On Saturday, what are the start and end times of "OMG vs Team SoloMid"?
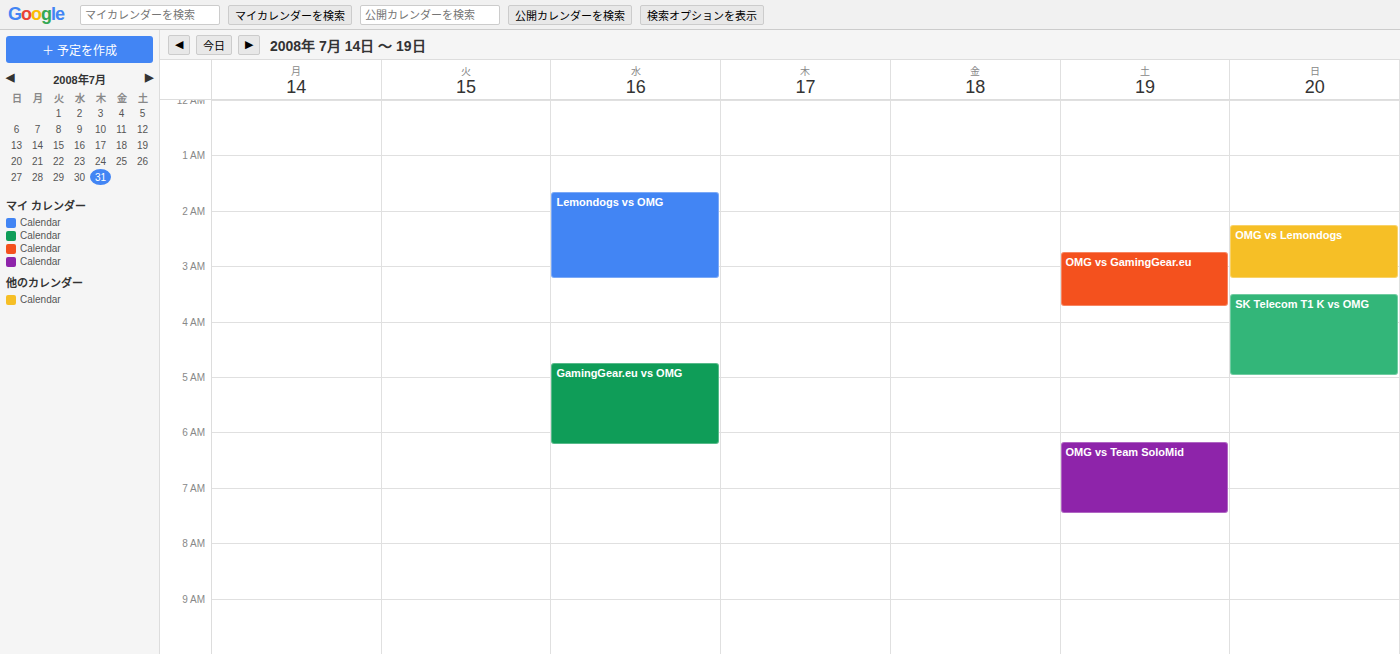
6:10 AM to 7:30 AM